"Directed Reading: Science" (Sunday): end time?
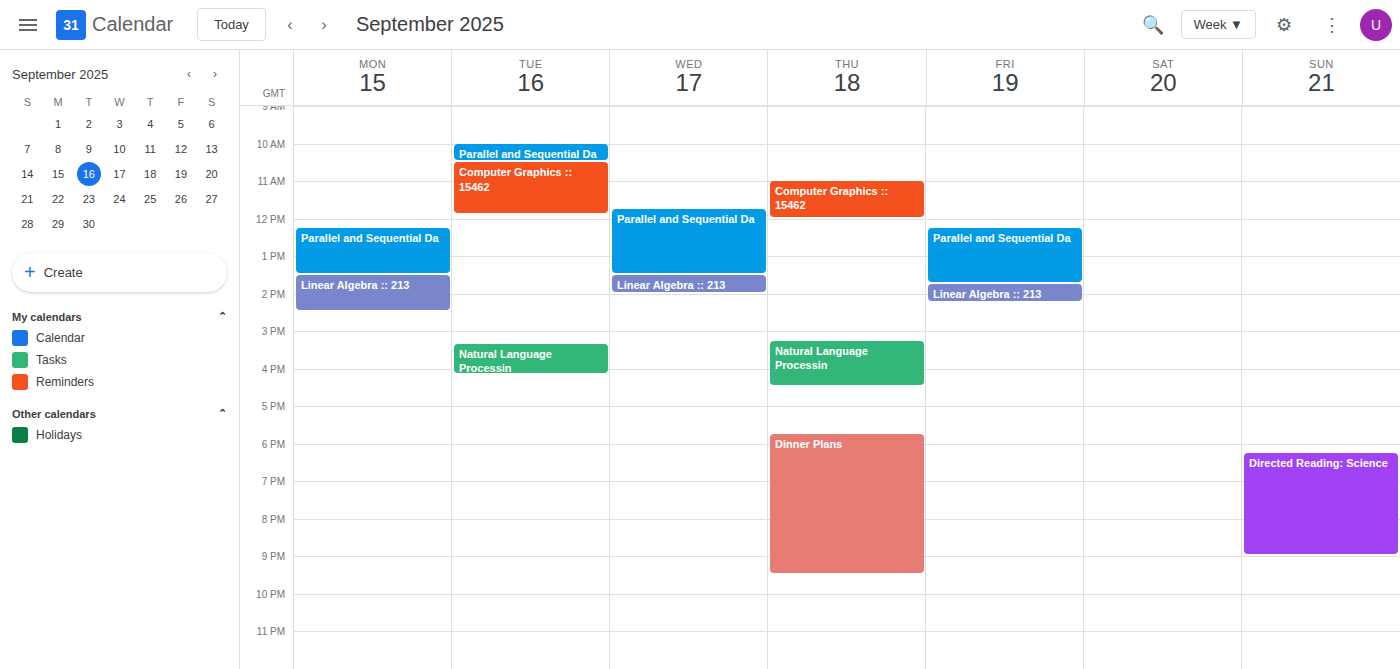
9:00 PM